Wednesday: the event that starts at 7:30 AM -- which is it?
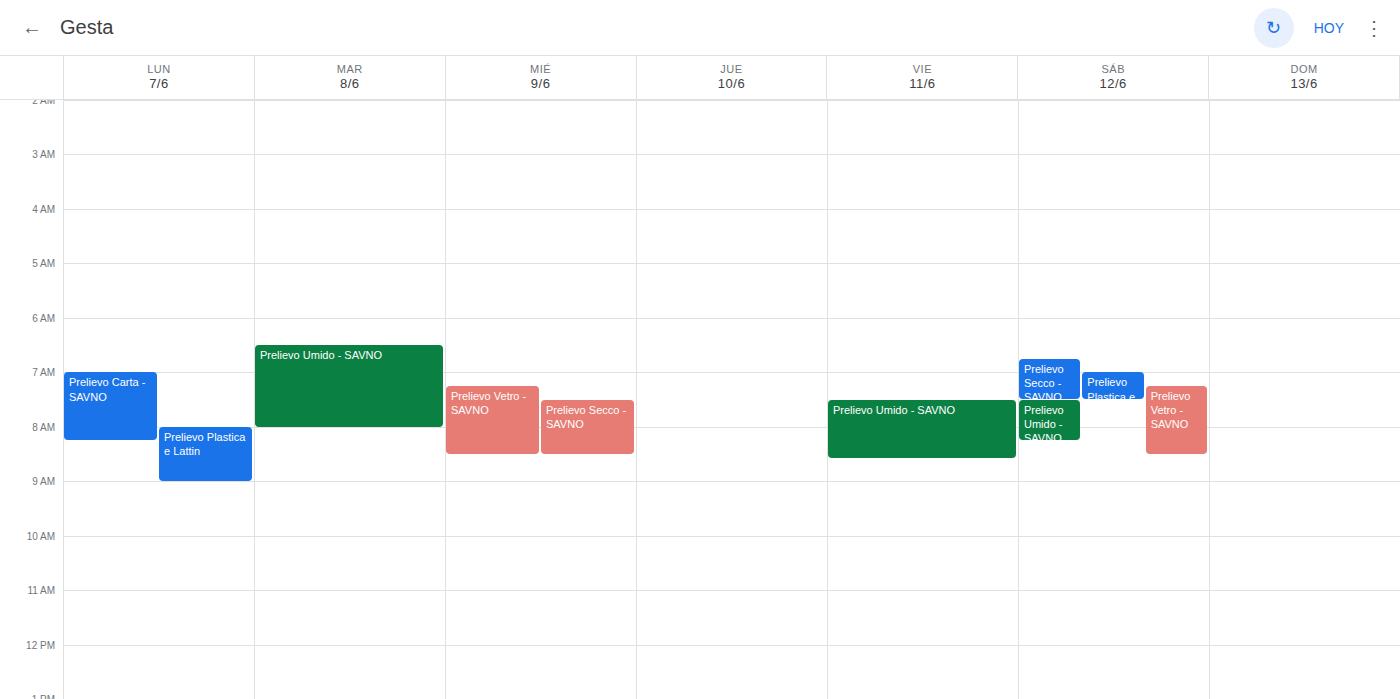
"Prelievo Secco - SAVNO"